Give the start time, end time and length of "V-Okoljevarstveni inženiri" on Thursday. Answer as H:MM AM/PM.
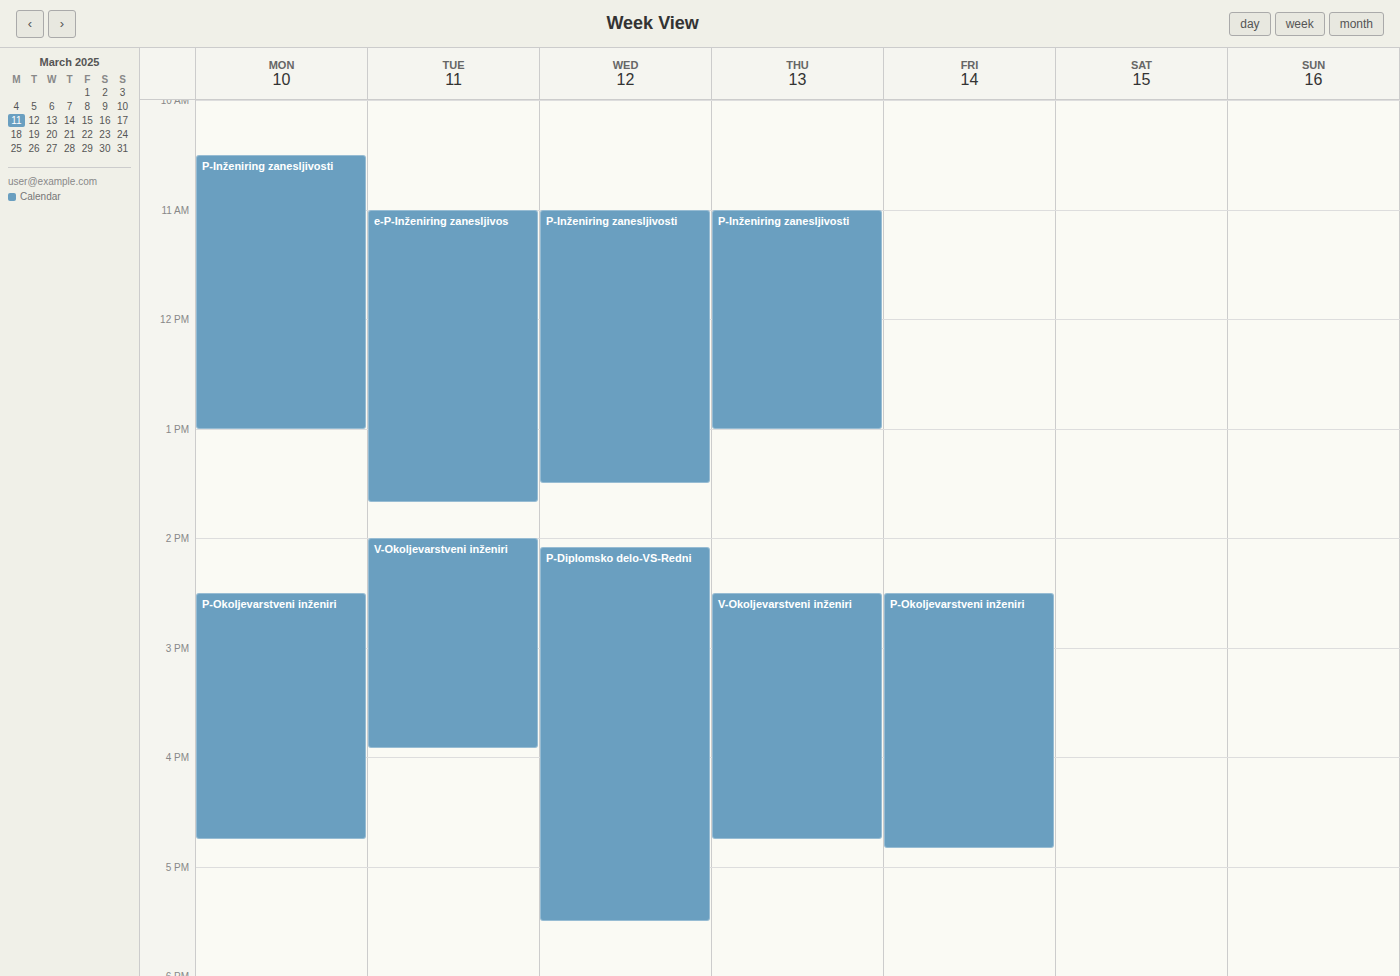
2:30 PM to 4:45 PM, 2 hours 15 minutes